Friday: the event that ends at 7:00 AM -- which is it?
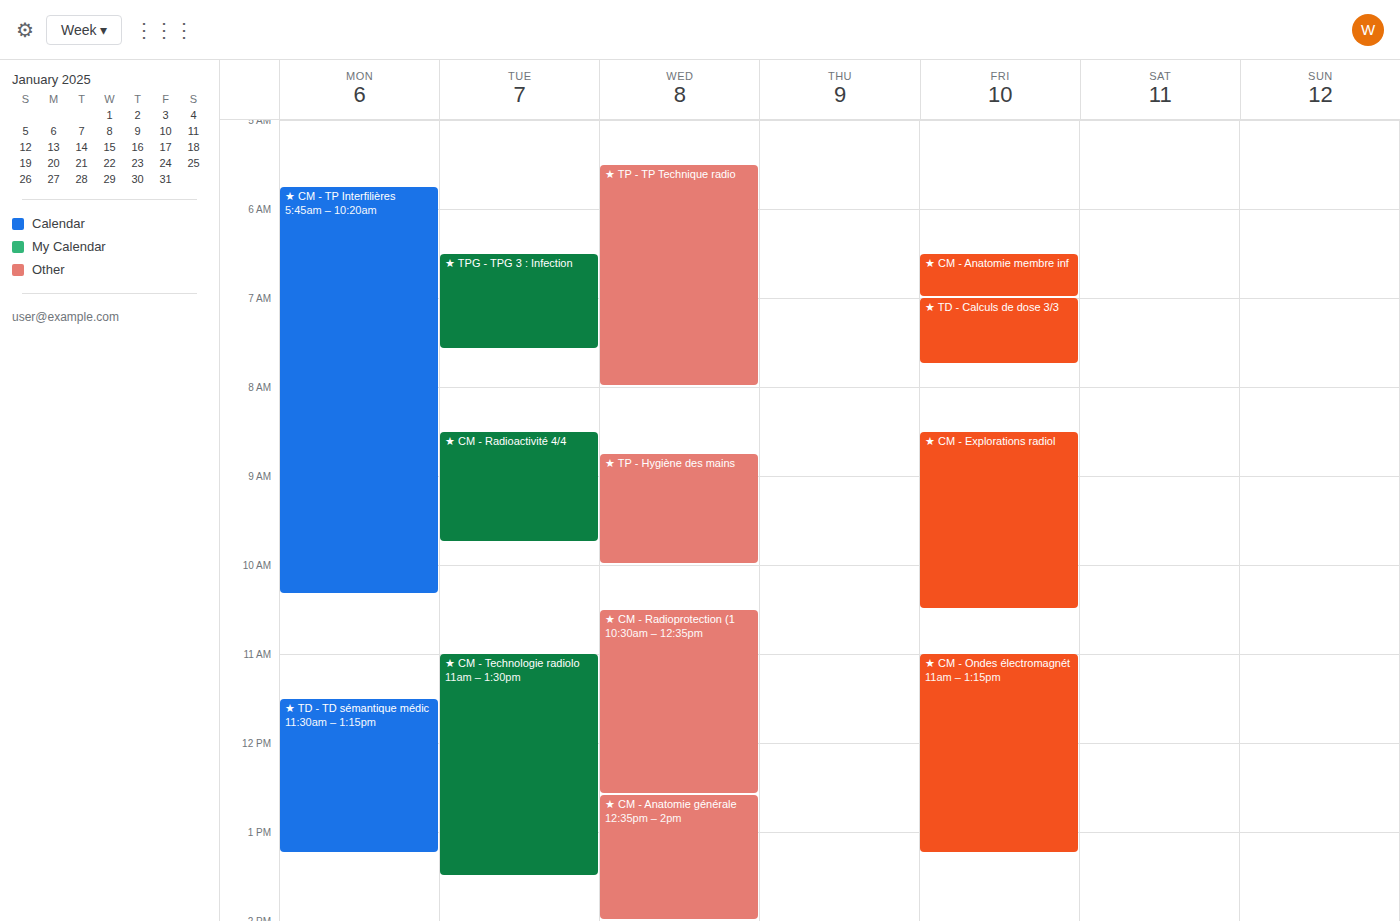
"★ CM - Anatomie membre inf"